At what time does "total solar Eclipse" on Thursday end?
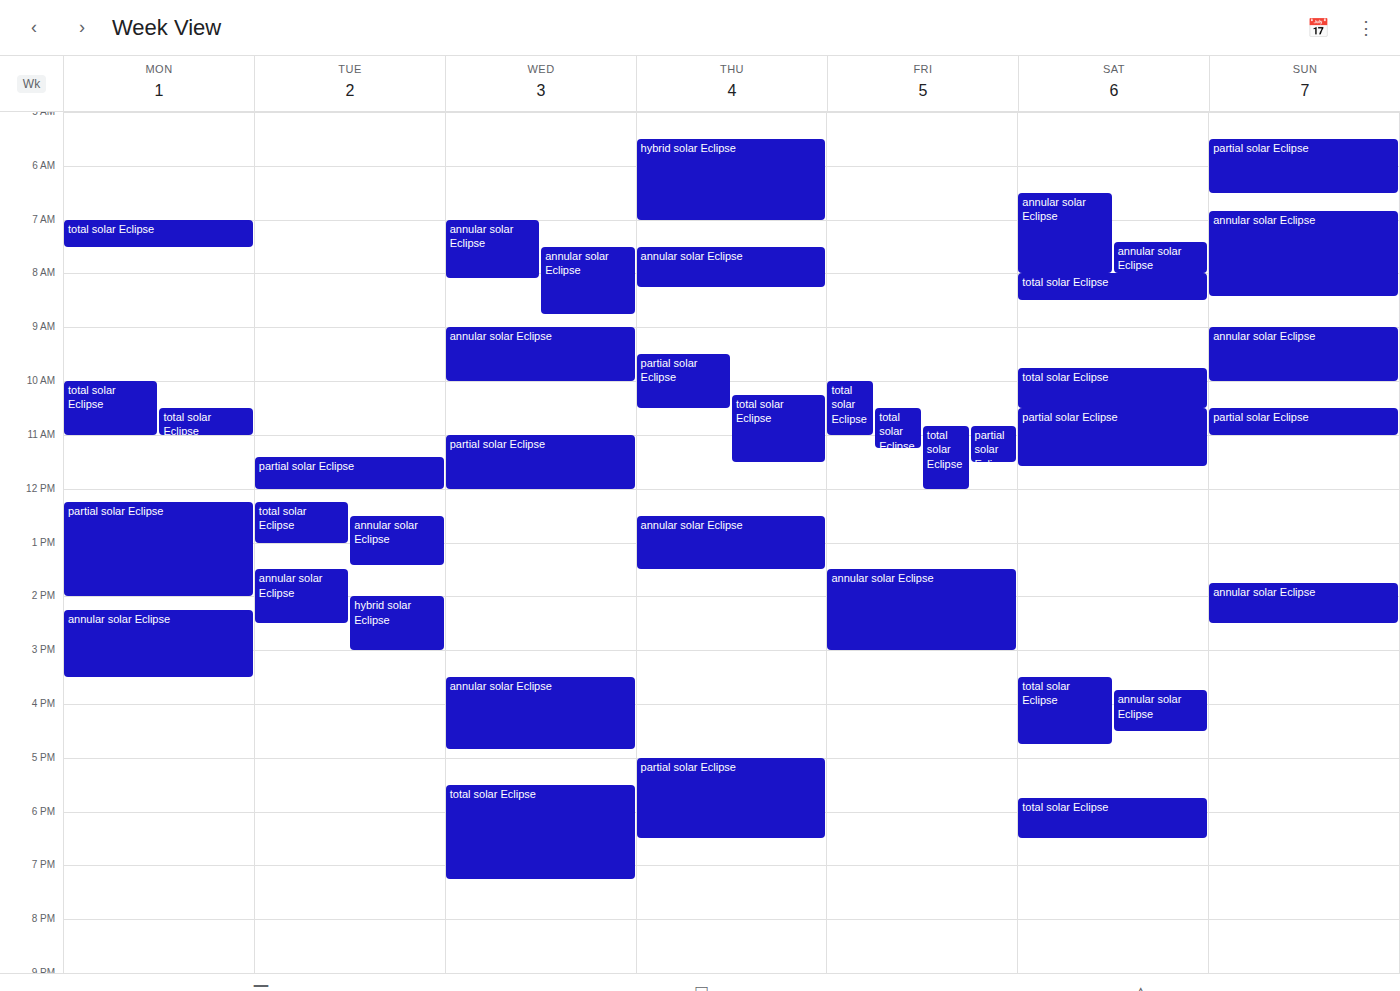
11:30